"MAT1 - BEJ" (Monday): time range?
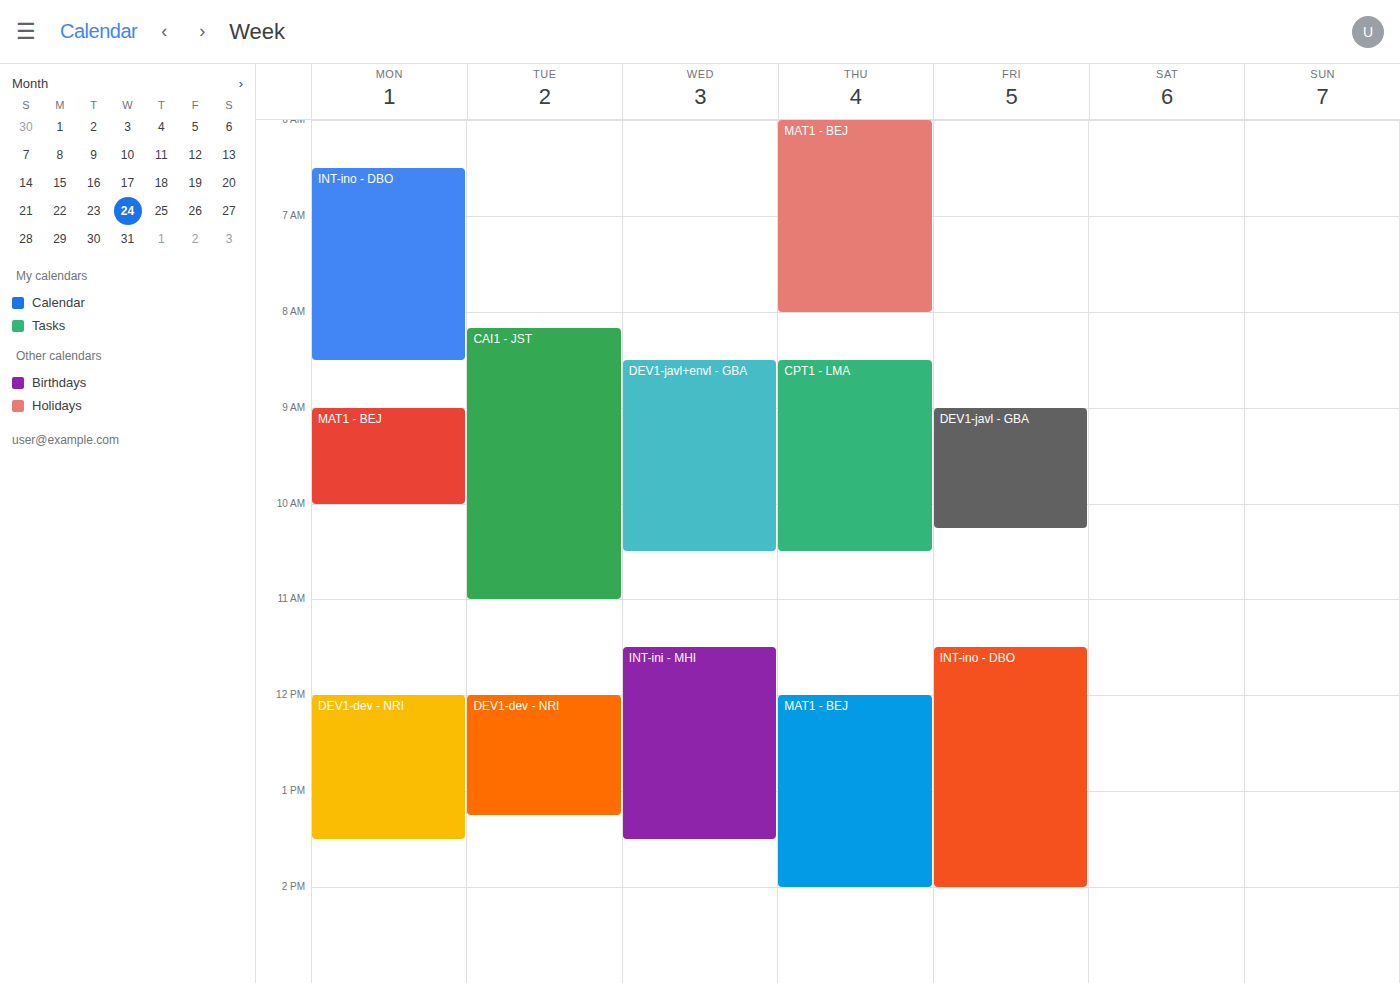
9:00 AM to 10:00 AM